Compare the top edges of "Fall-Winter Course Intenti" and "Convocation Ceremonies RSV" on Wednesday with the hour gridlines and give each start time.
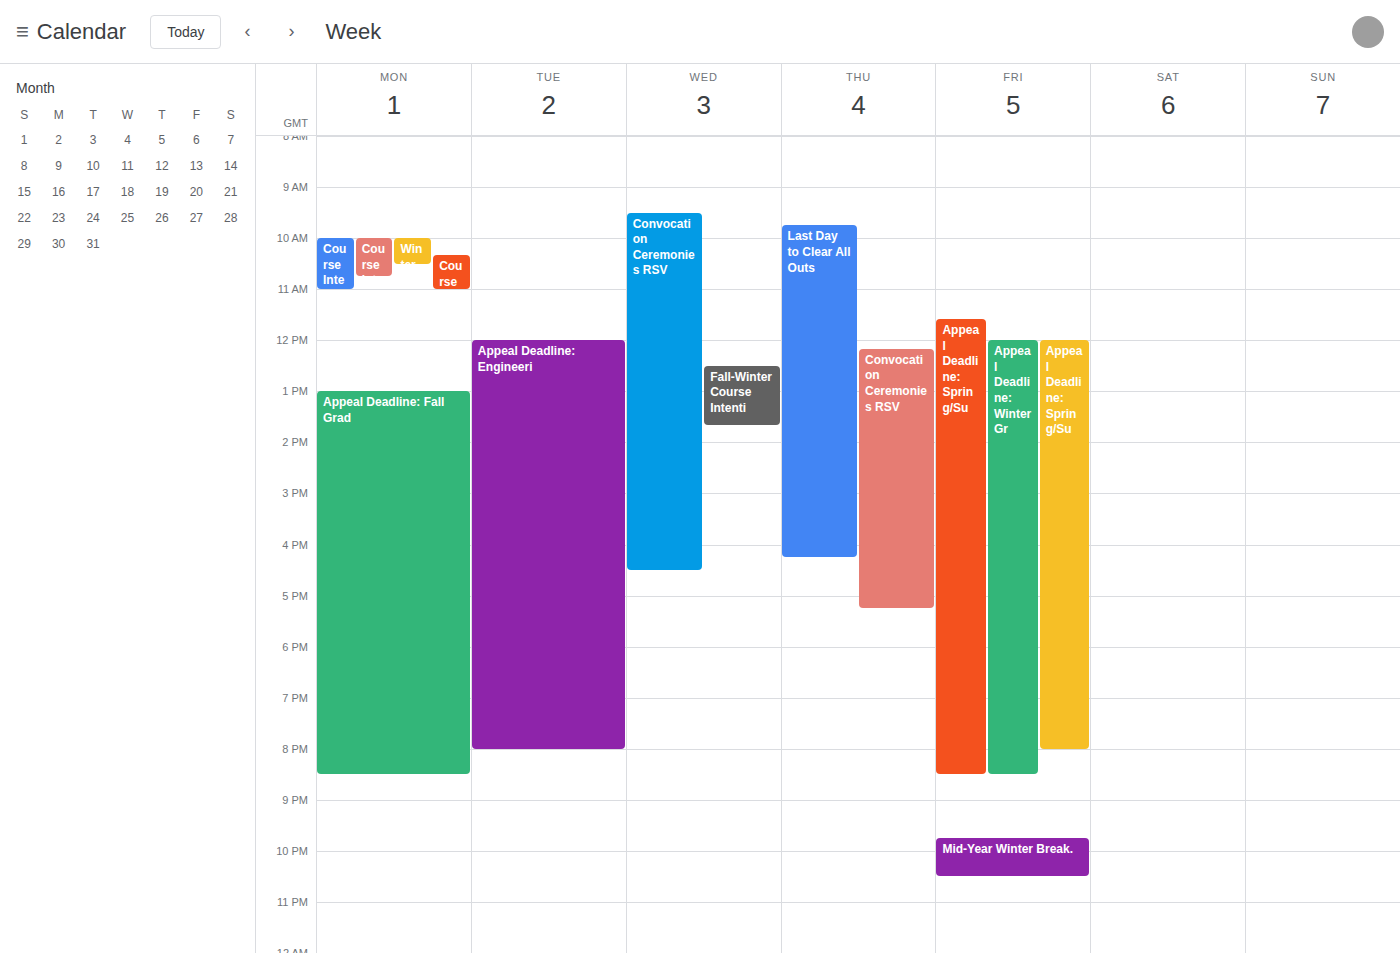
"Fall-Winter Course Intenti": 12:30 PM, halfway between the 12 PM and 1 PM lines. "Convocation Ceremonies RSV": 9:30 AM, halfway between the 9 AM and 10 AM lines.